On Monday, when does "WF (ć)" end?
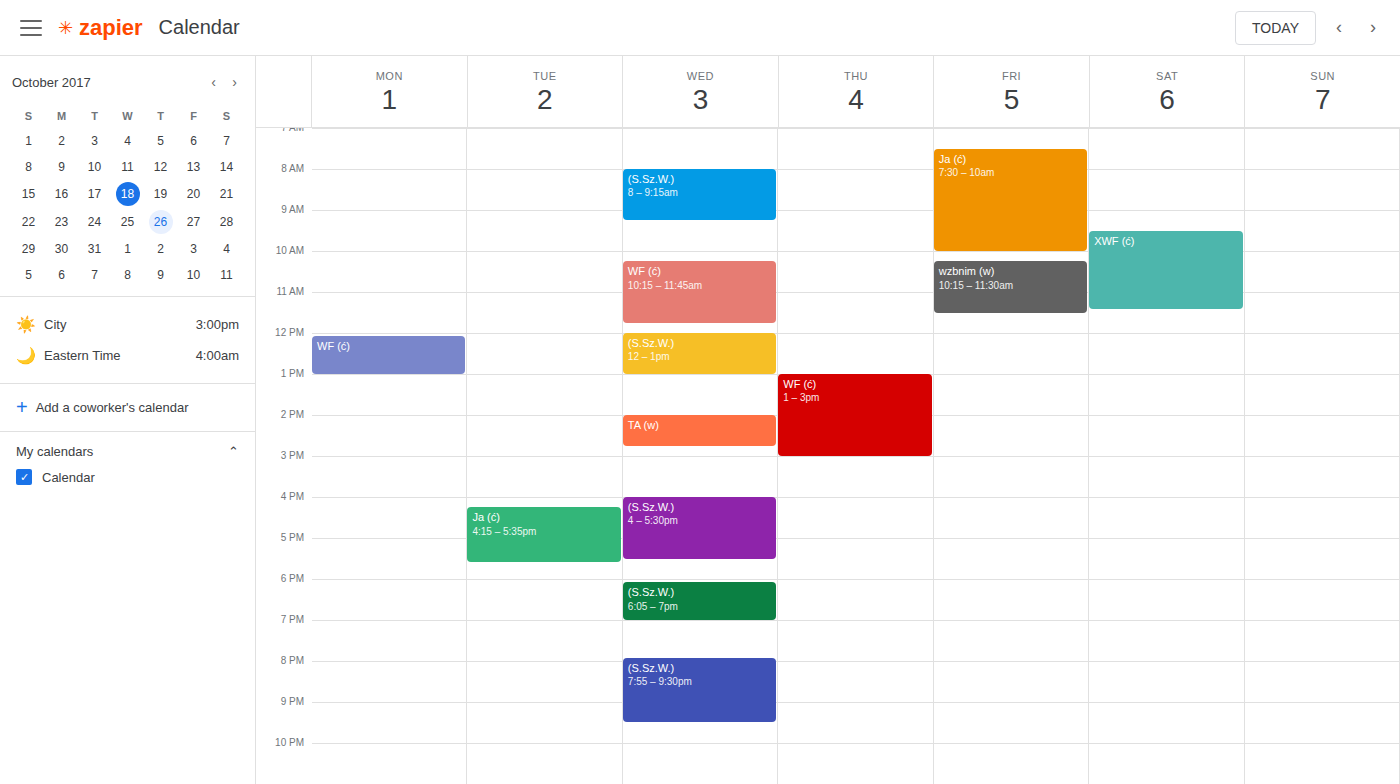
1:00 PM